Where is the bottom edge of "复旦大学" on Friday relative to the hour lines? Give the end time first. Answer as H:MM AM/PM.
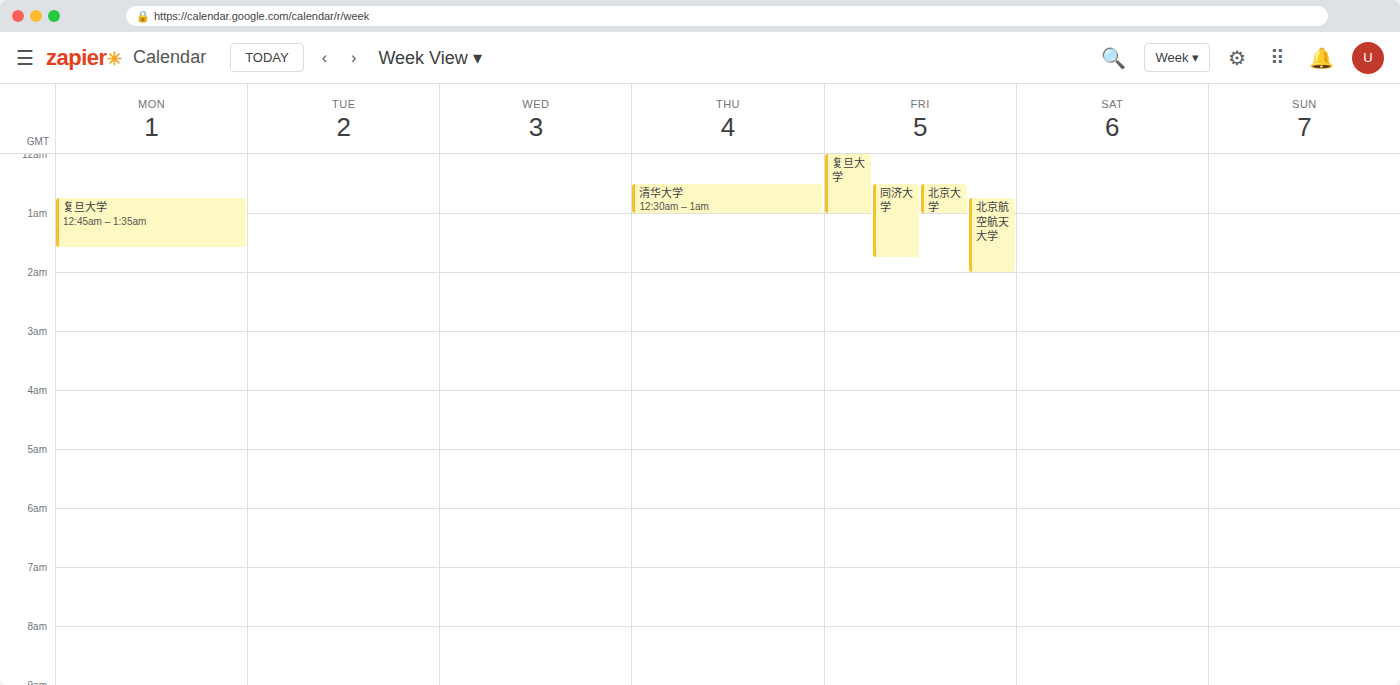
1:00 AM -- exactly on the 1 AM line.